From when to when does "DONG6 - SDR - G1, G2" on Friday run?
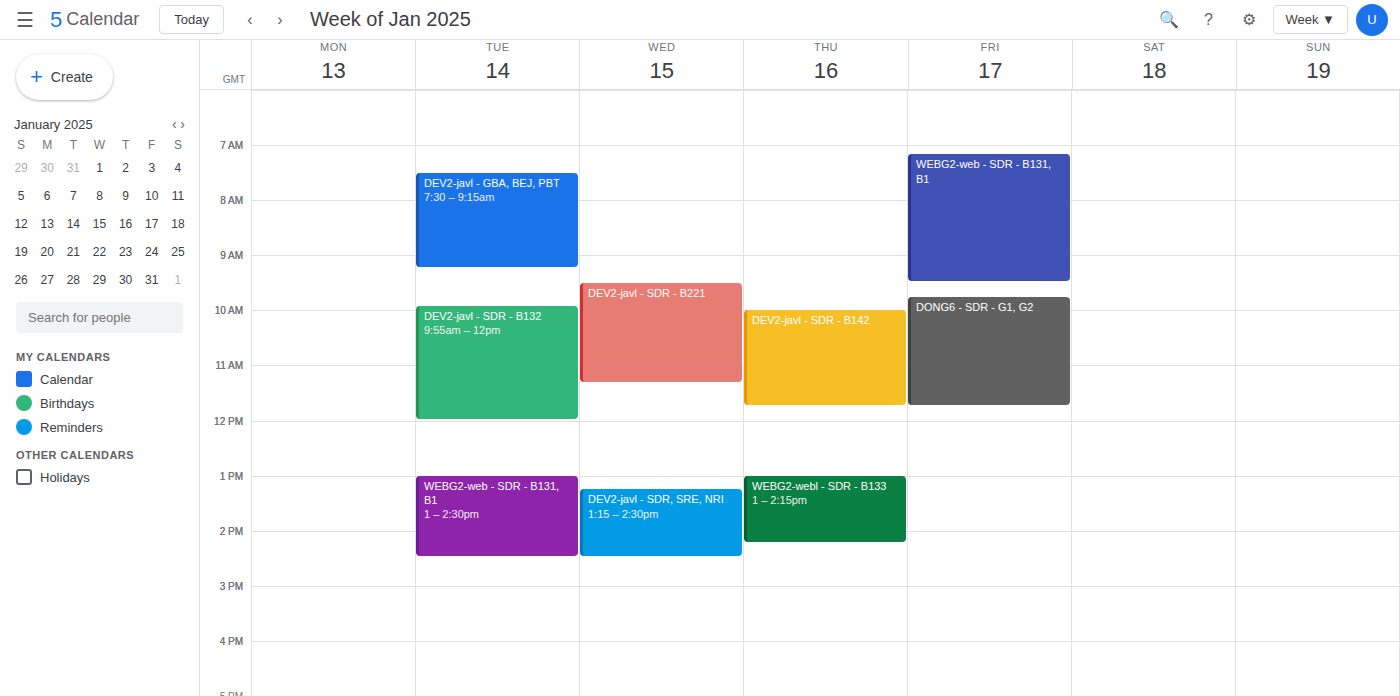
9:45 AM to 11:45 AM